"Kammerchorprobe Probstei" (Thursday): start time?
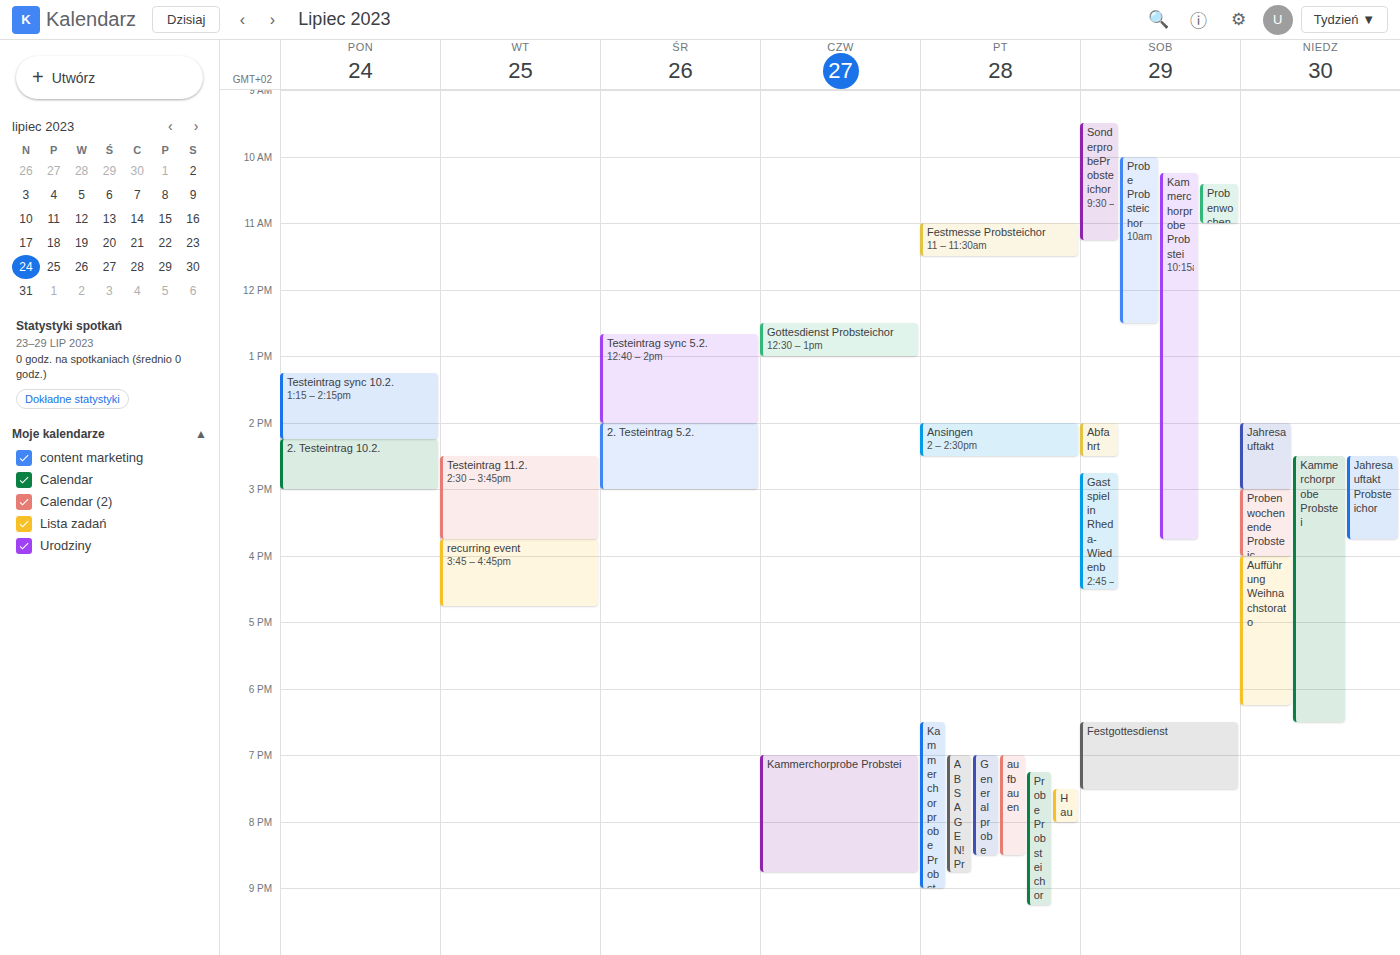
7:00 PM